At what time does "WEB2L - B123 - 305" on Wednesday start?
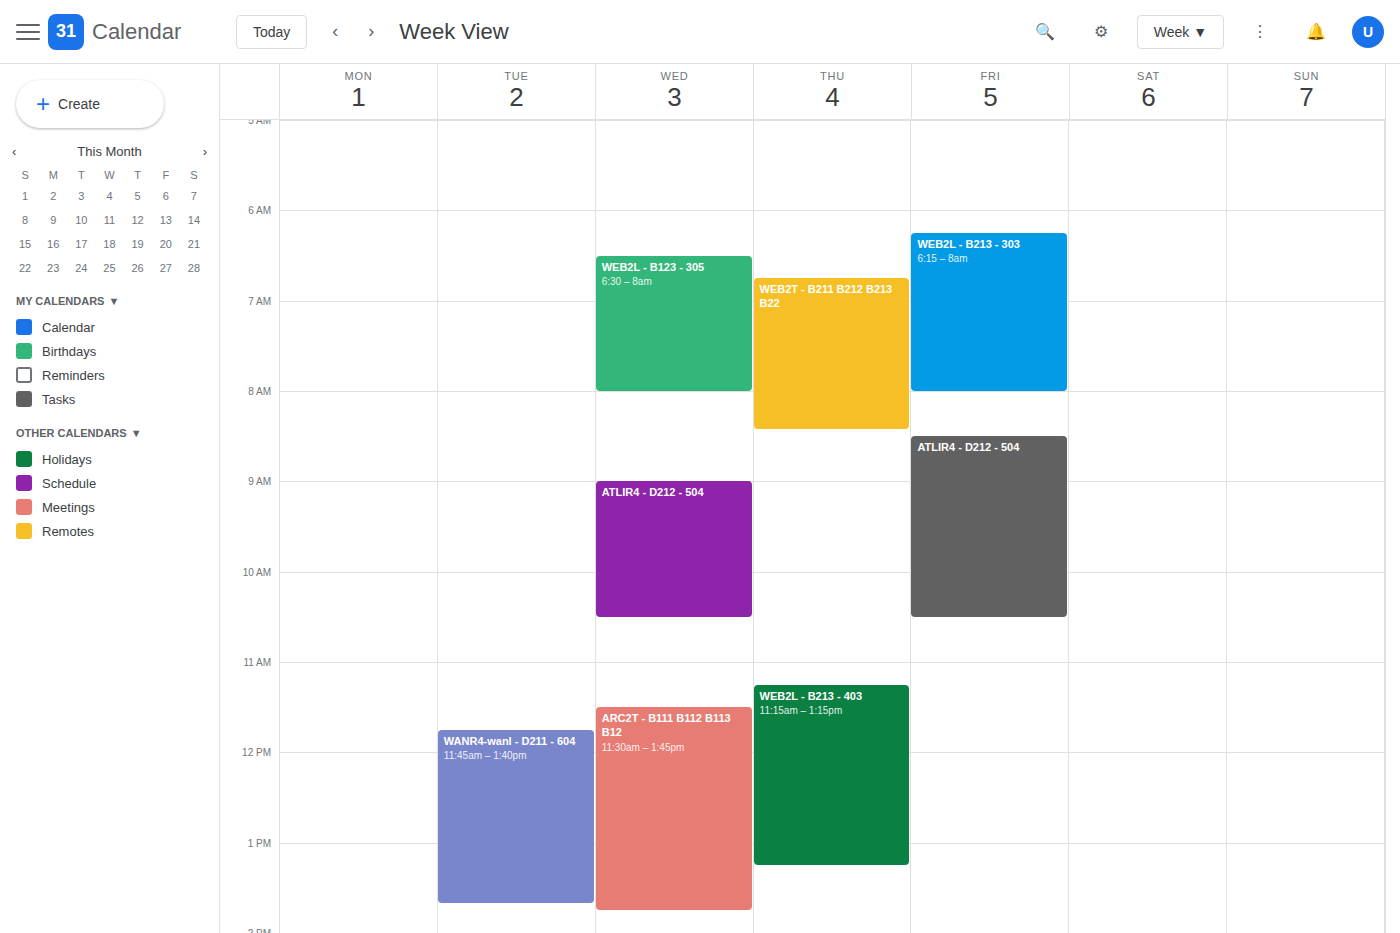
6:30 AM